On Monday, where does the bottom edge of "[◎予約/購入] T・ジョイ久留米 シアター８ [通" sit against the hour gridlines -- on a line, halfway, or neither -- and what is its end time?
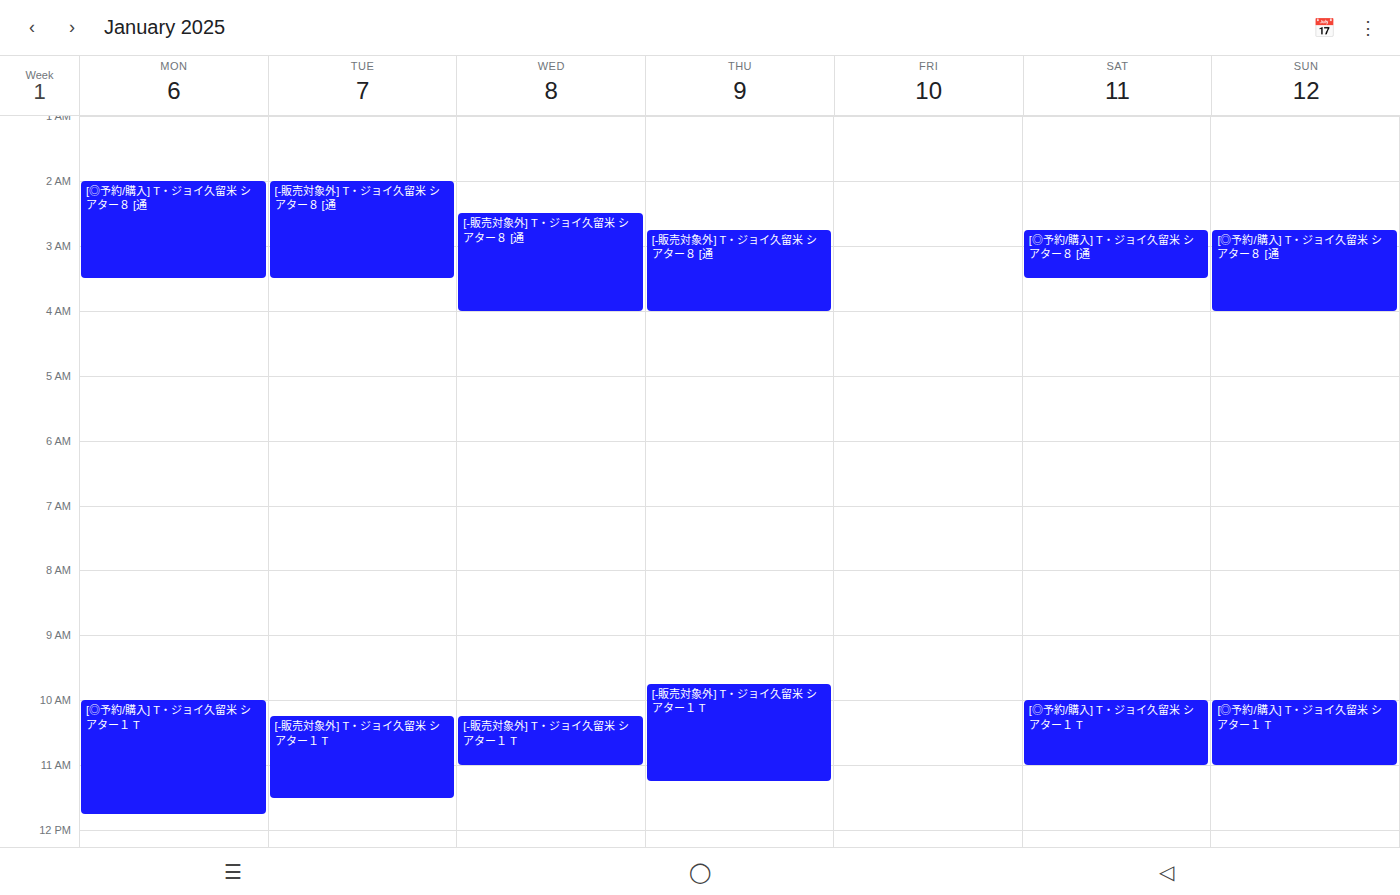
3:30 AM -- halfway between the 3 AM and 4 AM lines.